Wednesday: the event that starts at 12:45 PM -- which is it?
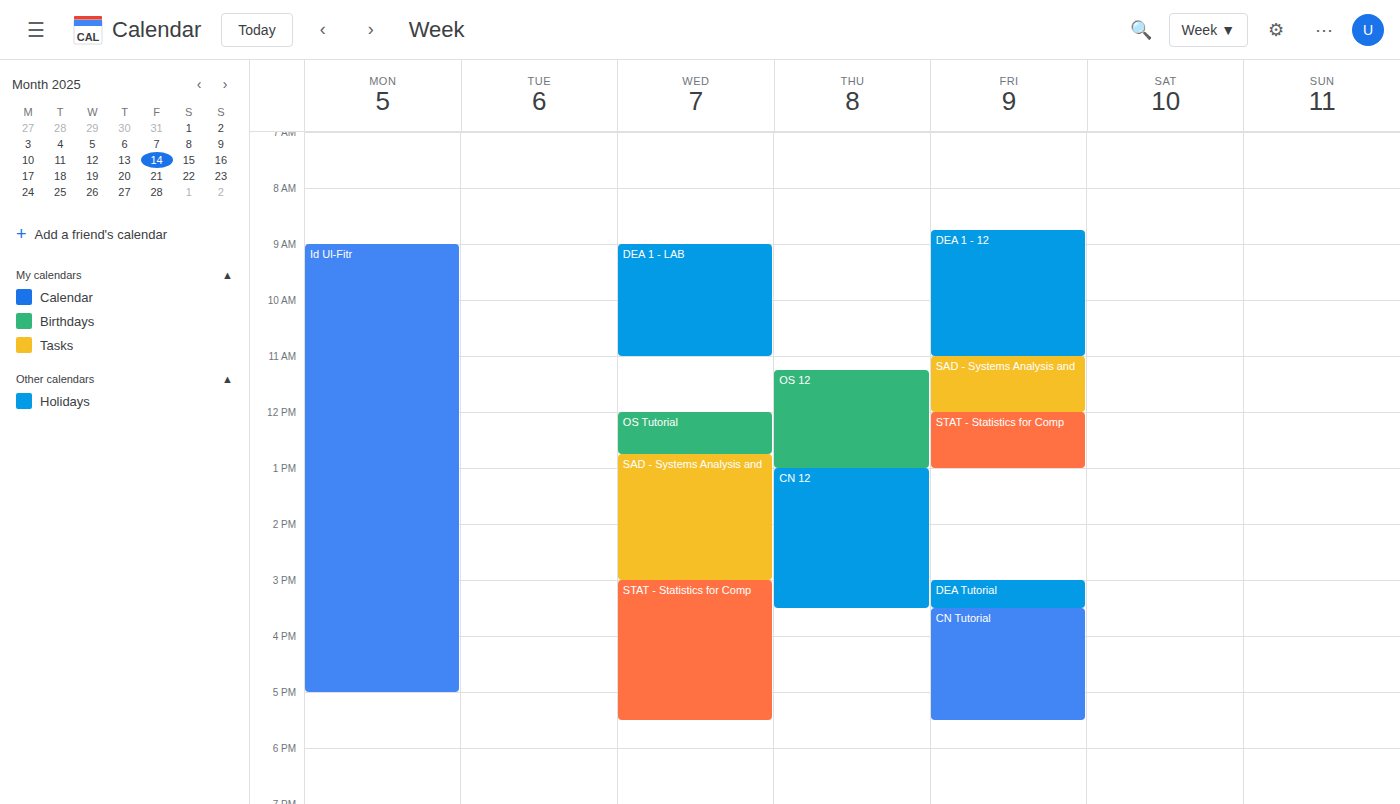
"SAD - Systems Analysis and"